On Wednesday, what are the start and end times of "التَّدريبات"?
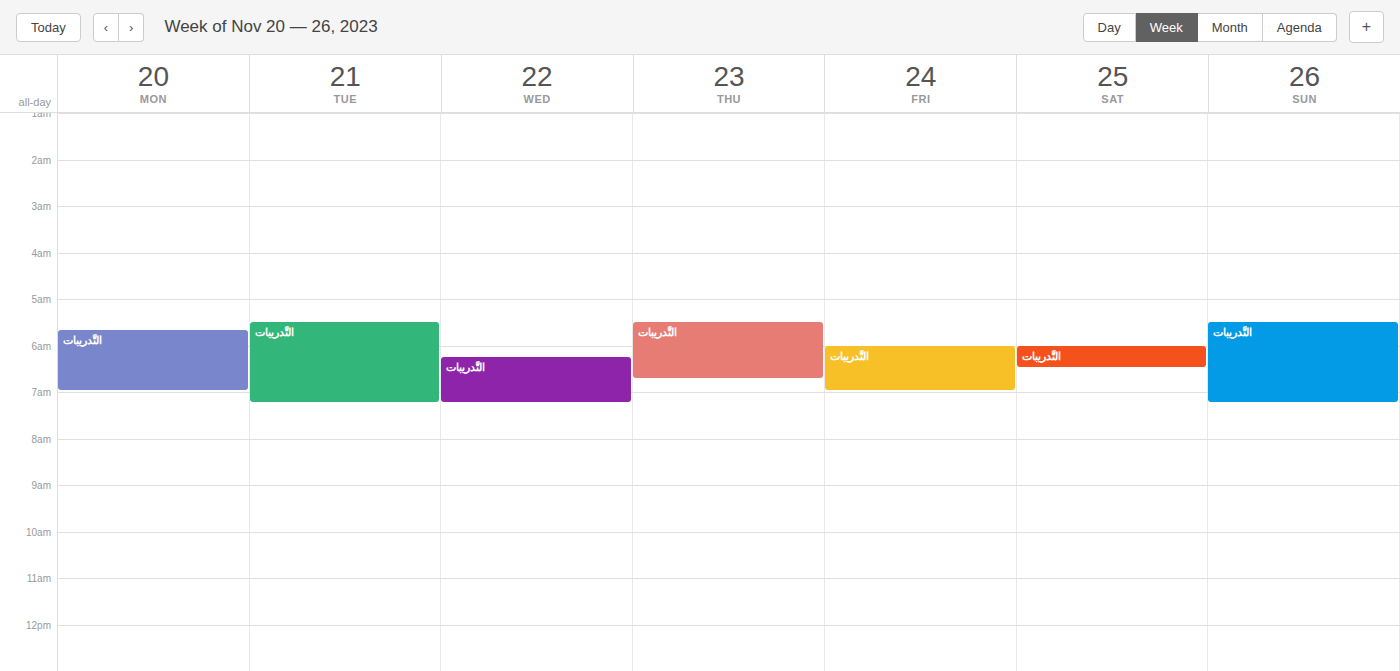
6:15 AM to 7:15 AM